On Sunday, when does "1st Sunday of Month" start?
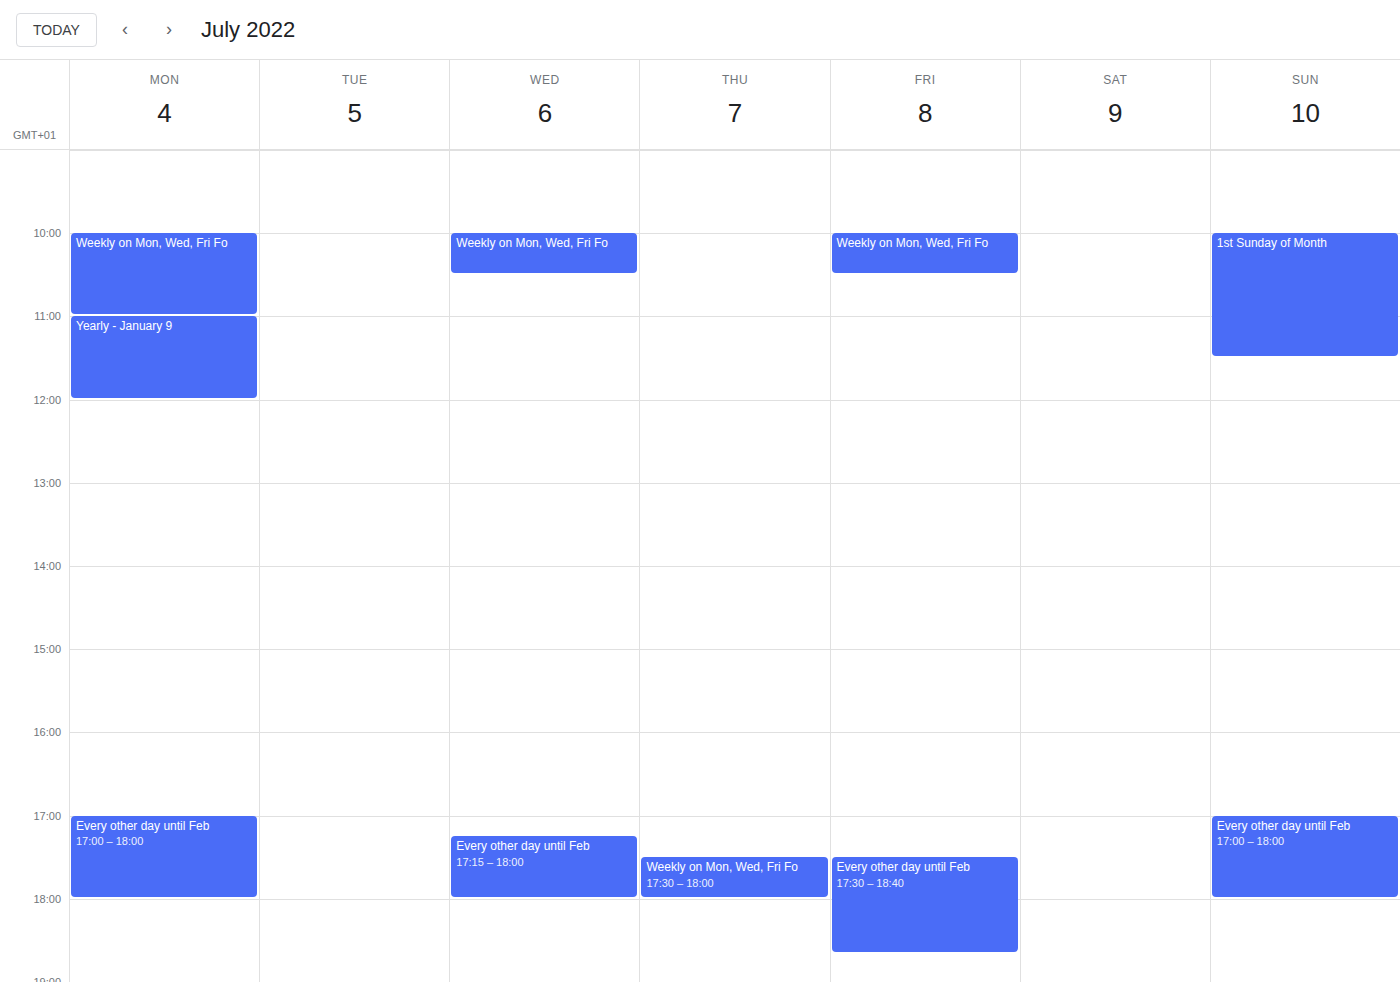
10:00 AM